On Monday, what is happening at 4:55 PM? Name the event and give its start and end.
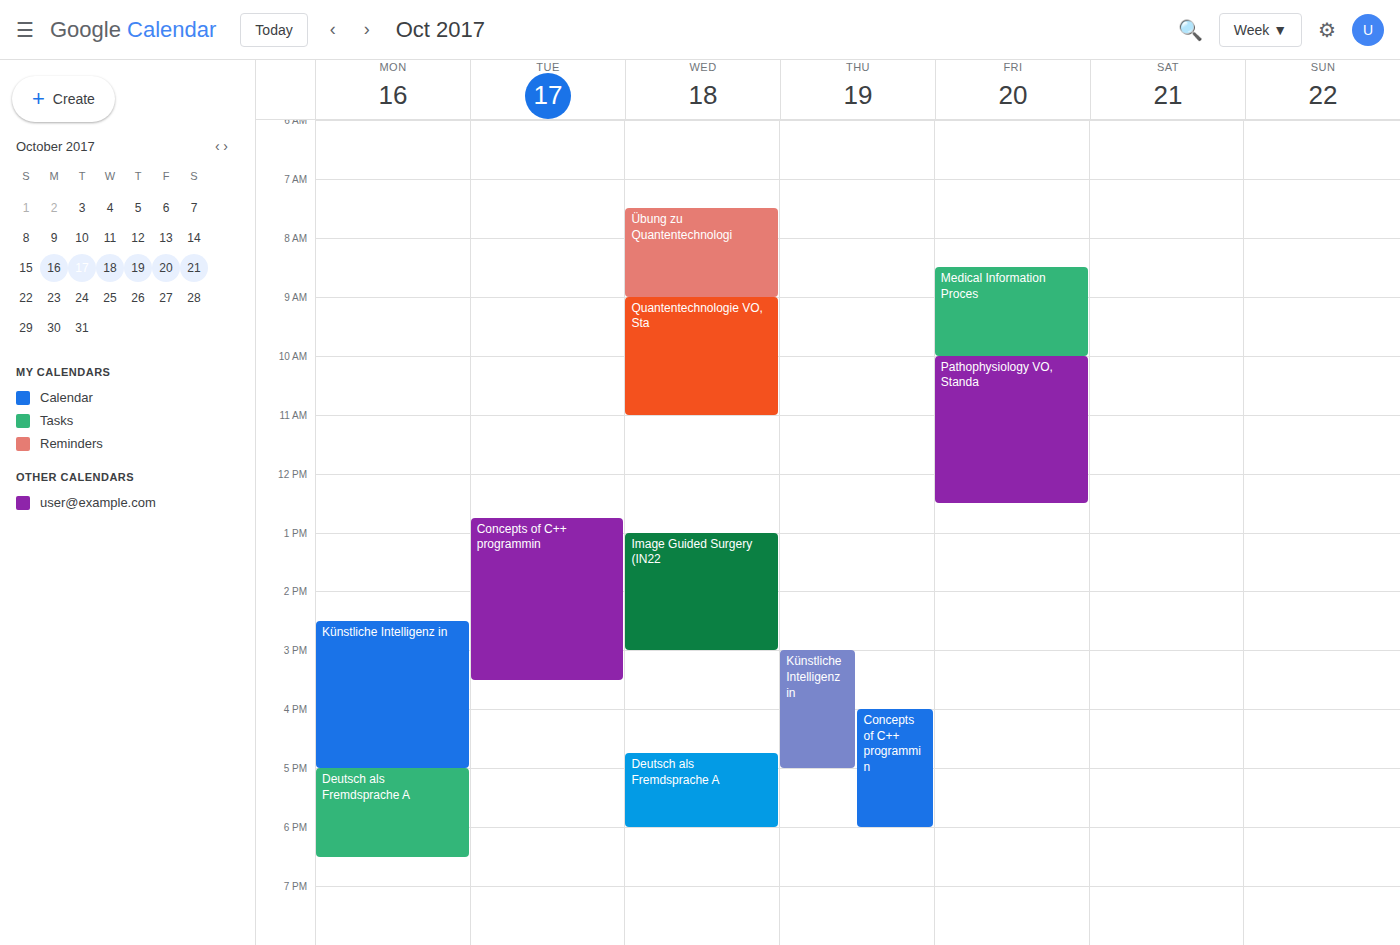
"Künstliche Intelligenz in", 2:30 PM to 5:00 PM